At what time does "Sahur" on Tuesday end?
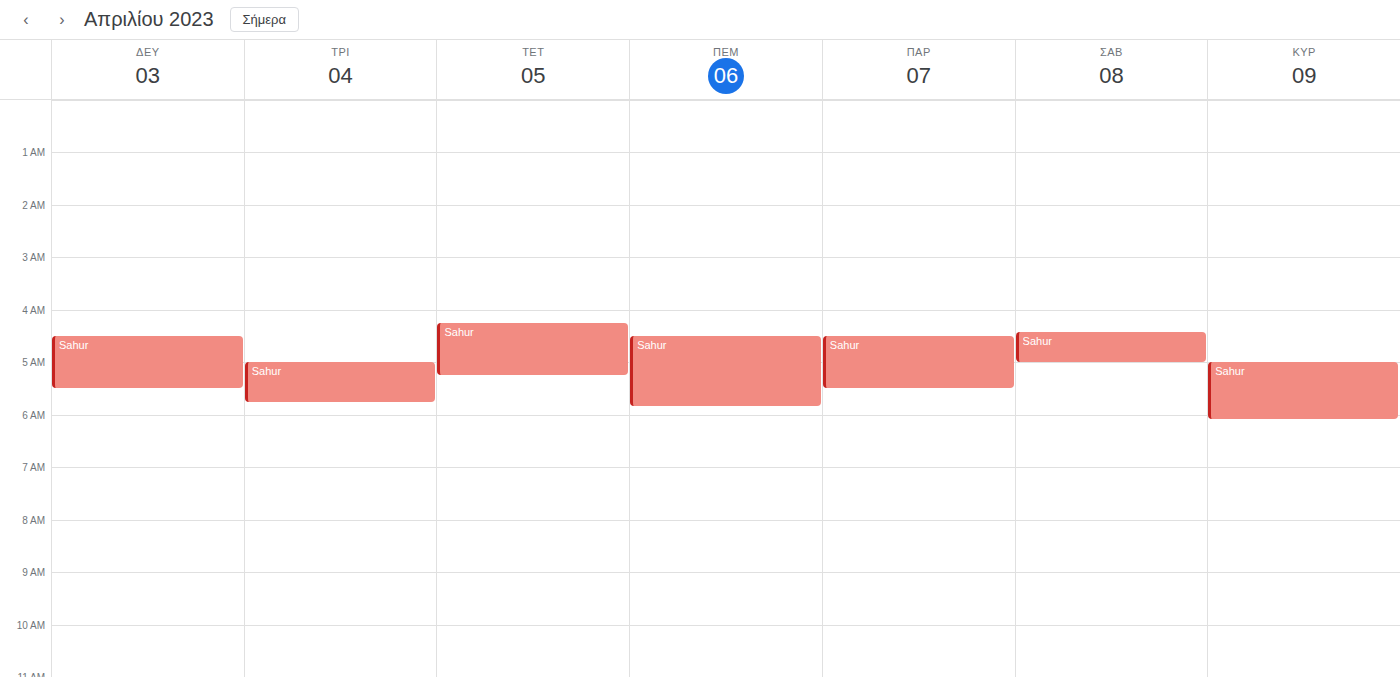
5:45 AM